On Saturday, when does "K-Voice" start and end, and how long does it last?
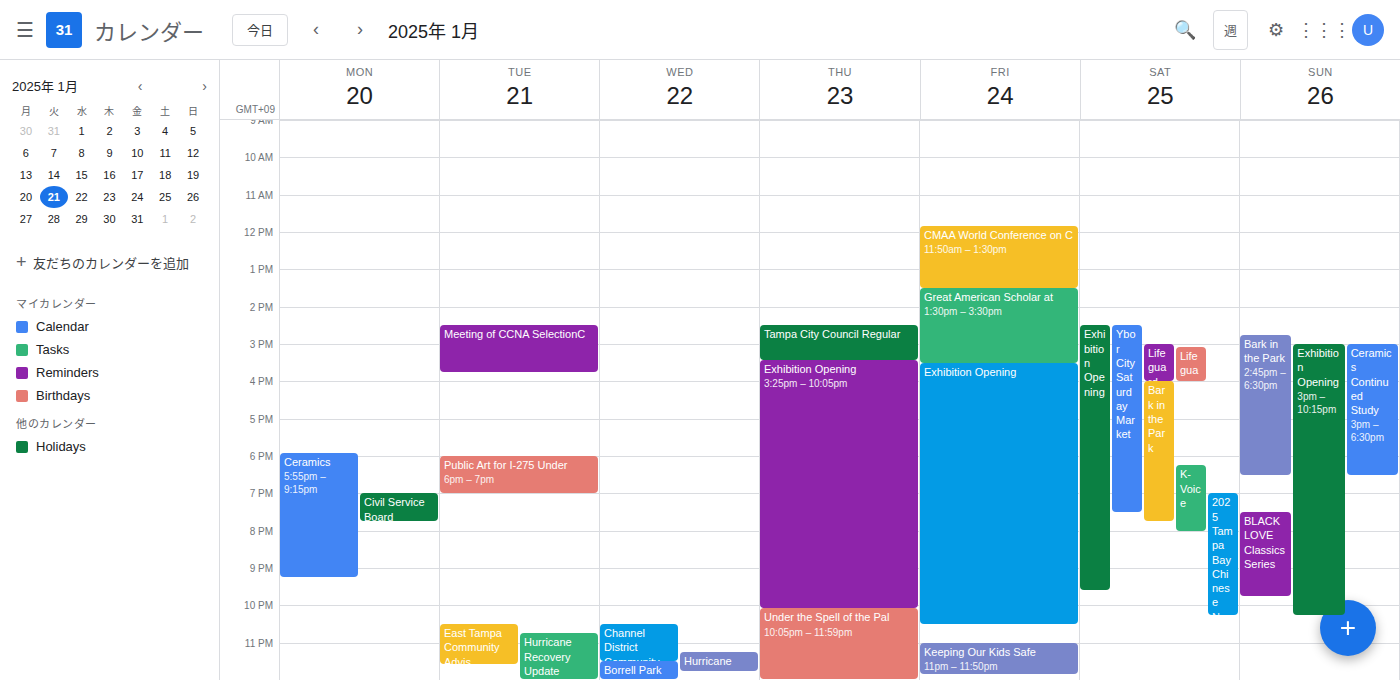
6:15 PM to 8:00 PM, 1 hour 45 minutes